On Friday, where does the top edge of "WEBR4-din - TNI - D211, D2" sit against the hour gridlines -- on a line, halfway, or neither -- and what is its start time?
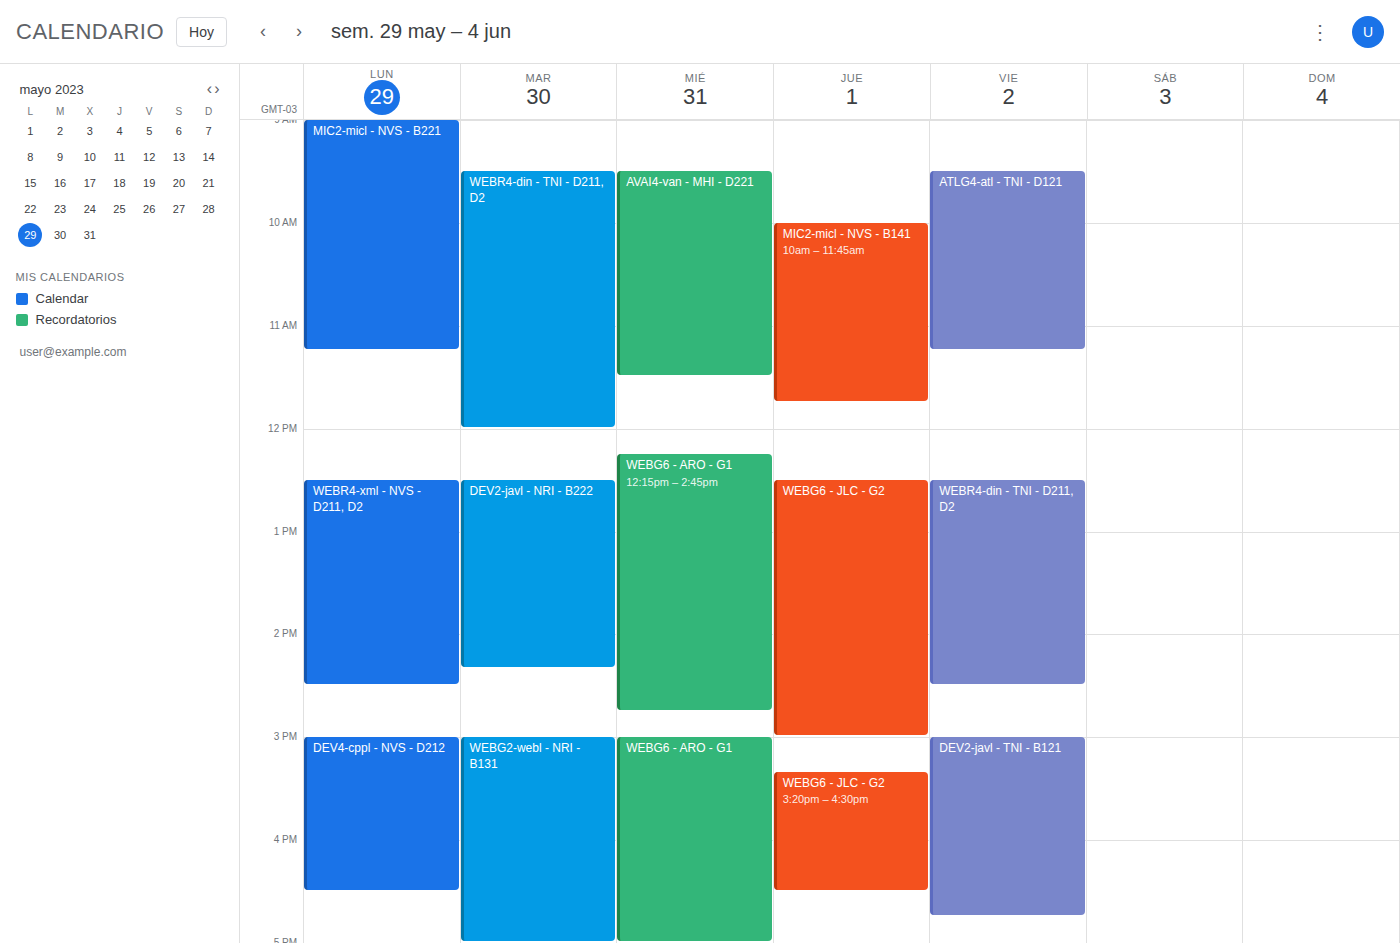
12:30 PM -- halfway between the 12 PM and 1 PM lines.